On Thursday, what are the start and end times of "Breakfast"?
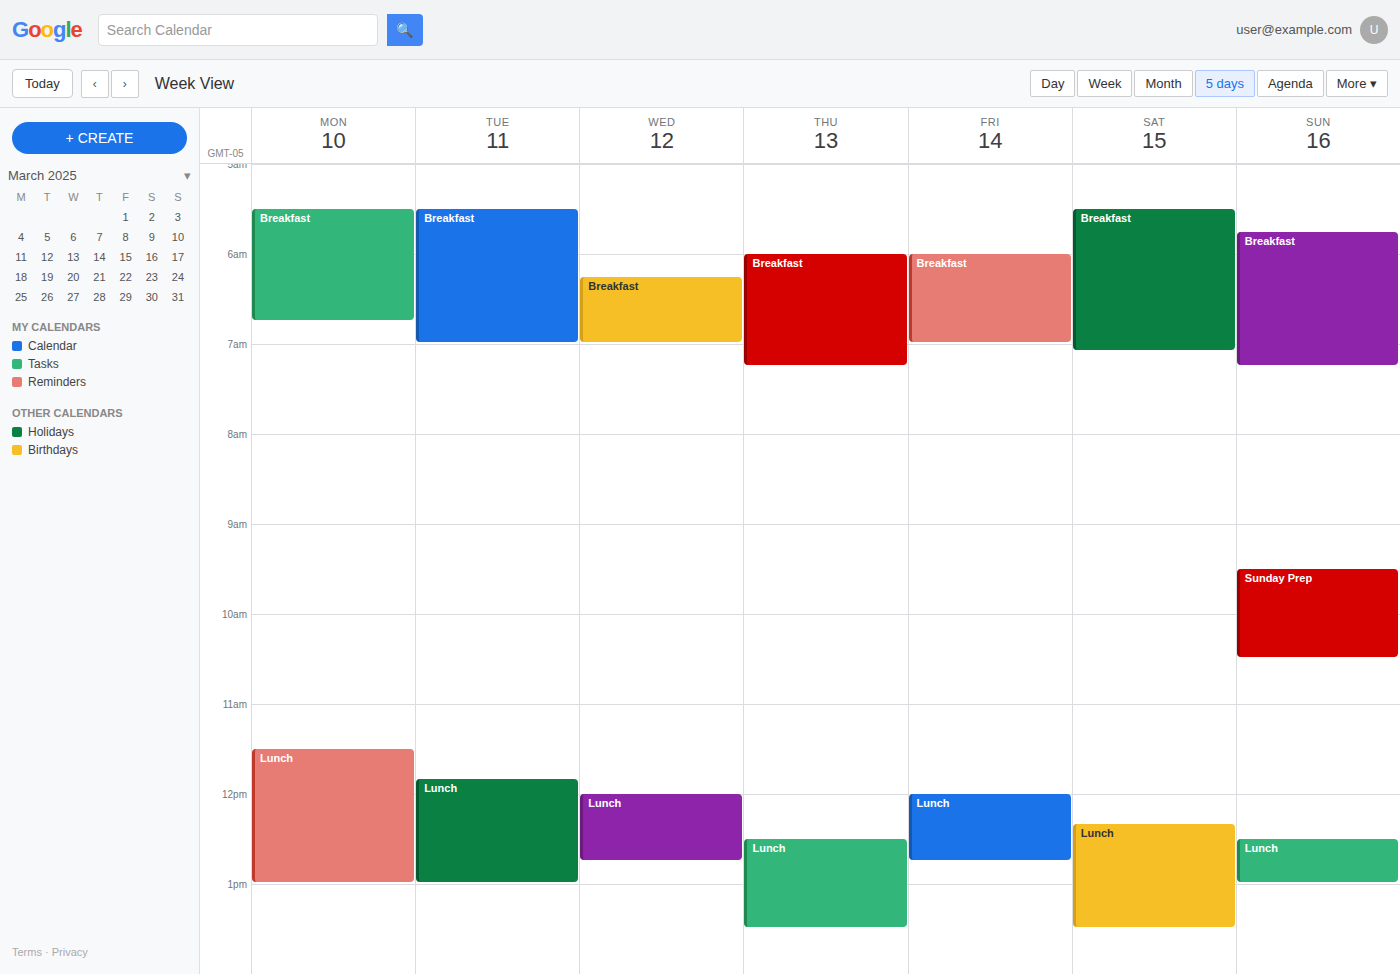
6:00 AM to 7:15 AM